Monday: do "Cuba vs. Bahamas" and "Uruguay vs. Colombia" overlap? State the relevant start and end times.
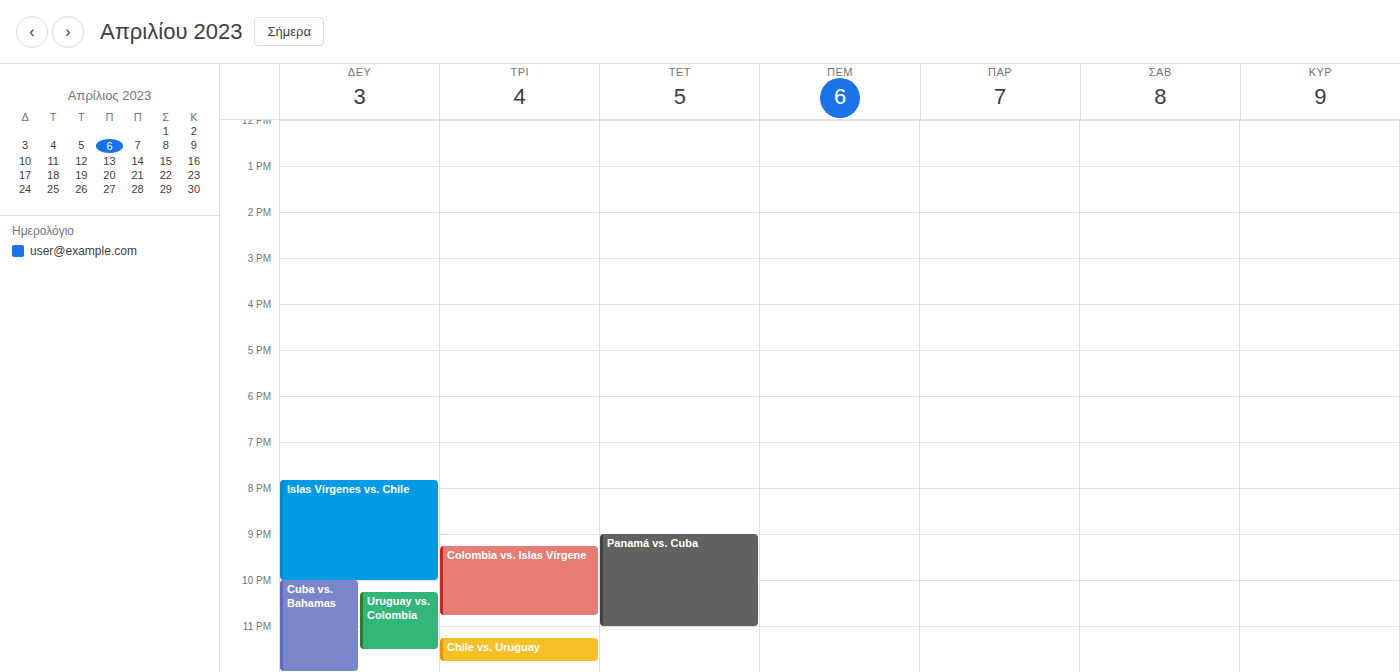
"Uruguay vs. Colombia" runs 10:15 PM to 11:30 PM, inside "Cuba vs. Bahamas" -- they overlap.